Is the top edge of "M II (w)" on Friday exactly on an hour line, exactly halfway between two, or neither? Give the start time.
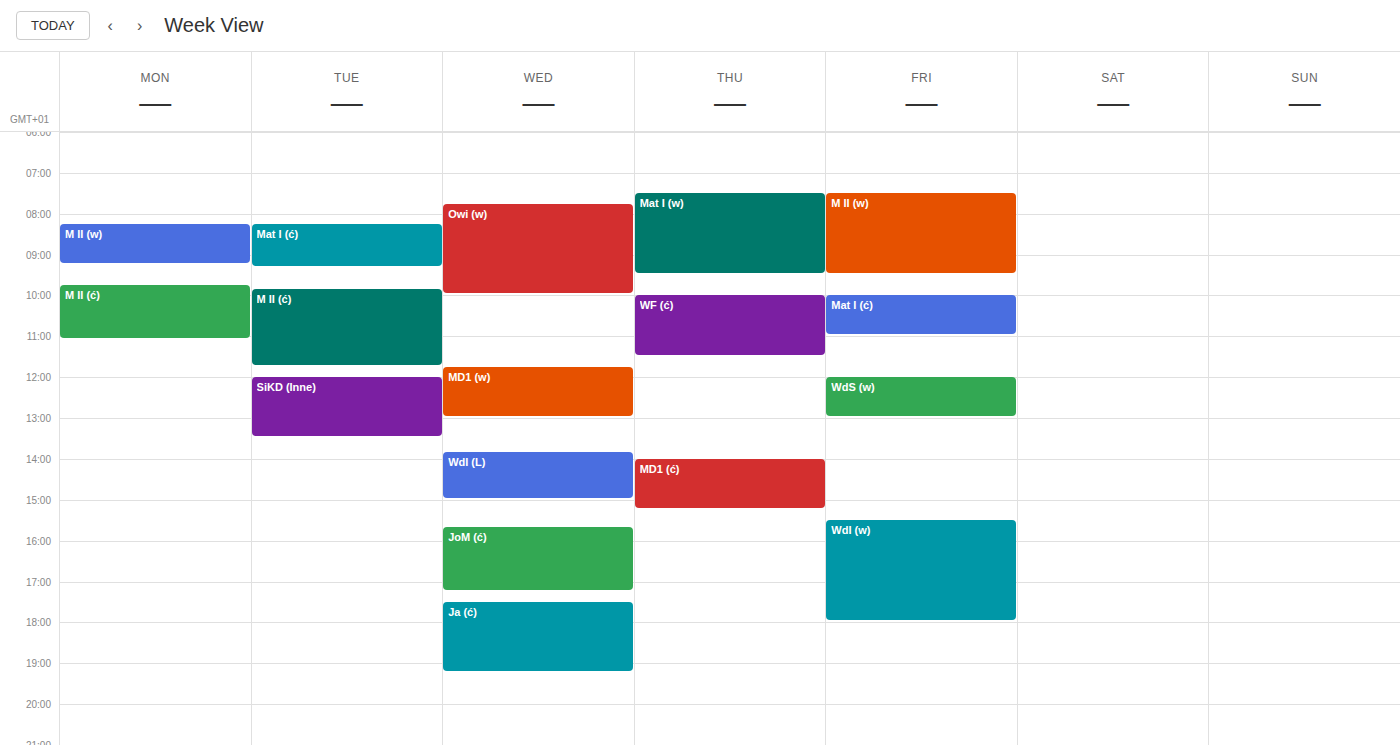
7:30 AM -- halfway between the 7 AM and 8 AM lines.